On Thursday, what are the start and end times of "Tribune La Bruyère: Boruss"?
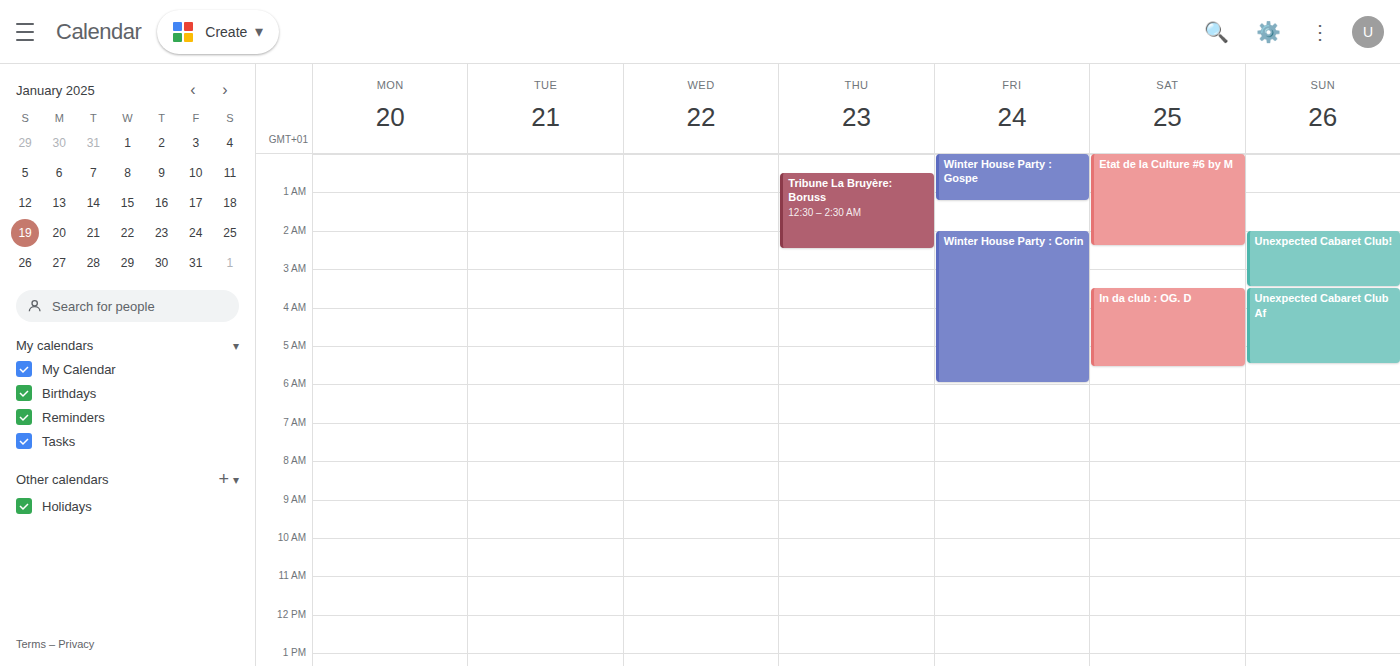
12:30 AM to 2:30 AM